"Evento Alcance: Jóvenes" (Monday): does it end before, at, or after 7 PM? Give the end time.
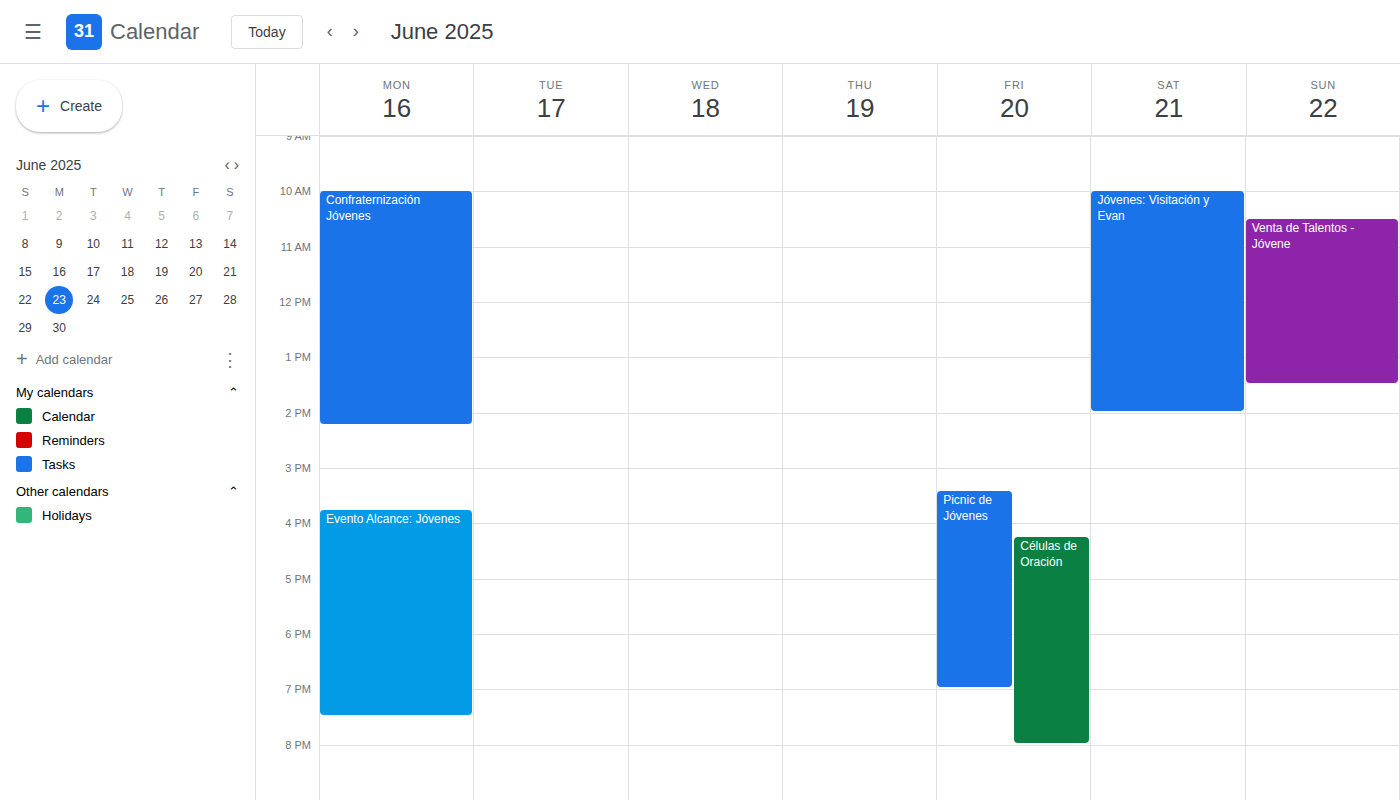
7:30 PM -- after 7 PM, 30 minutes below the 7 PM line.